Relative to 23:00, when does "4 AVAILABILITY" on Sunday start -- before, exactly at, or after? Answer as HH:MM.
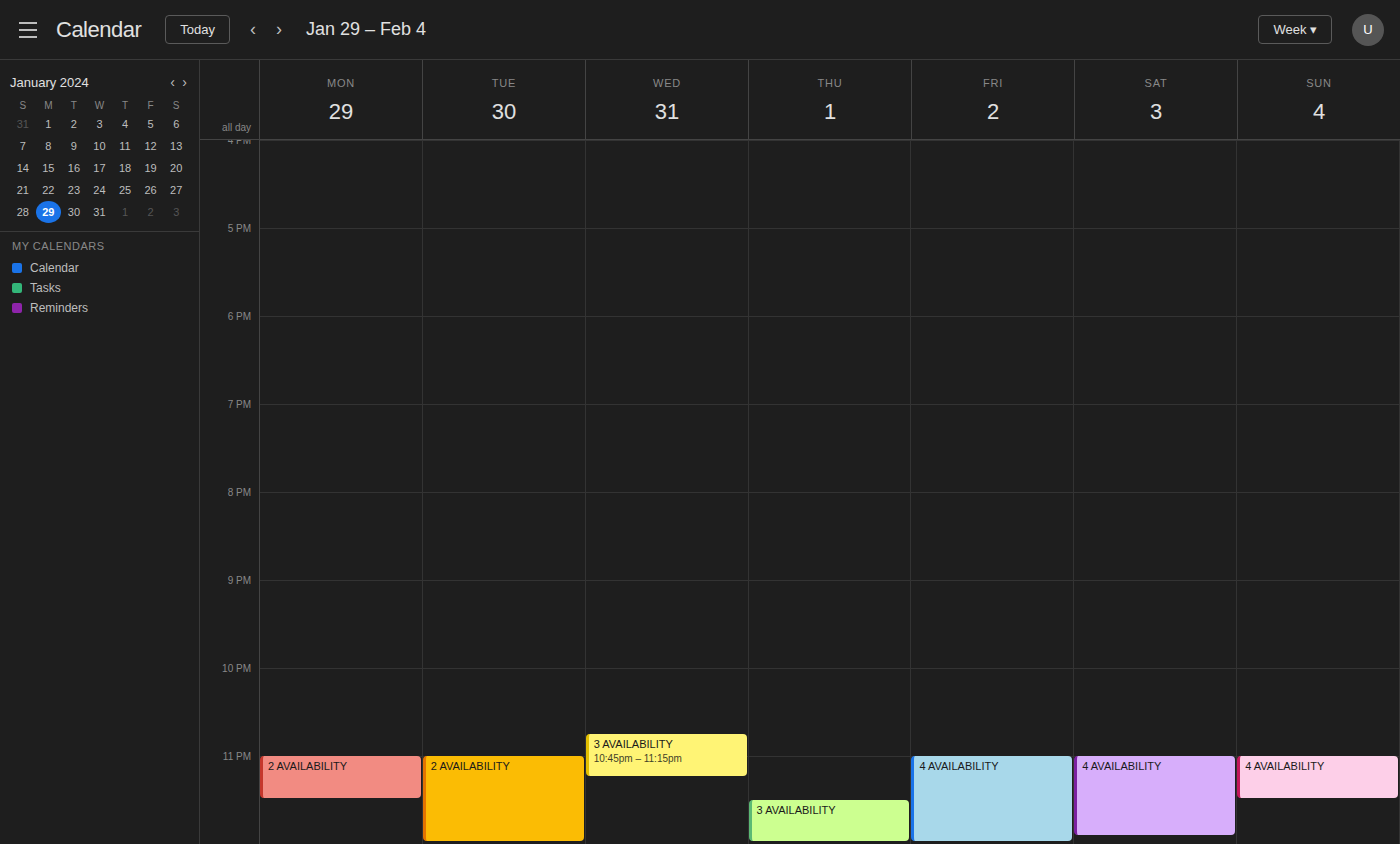
23:00 -- exactly at 23:00, on the 23:00 line.